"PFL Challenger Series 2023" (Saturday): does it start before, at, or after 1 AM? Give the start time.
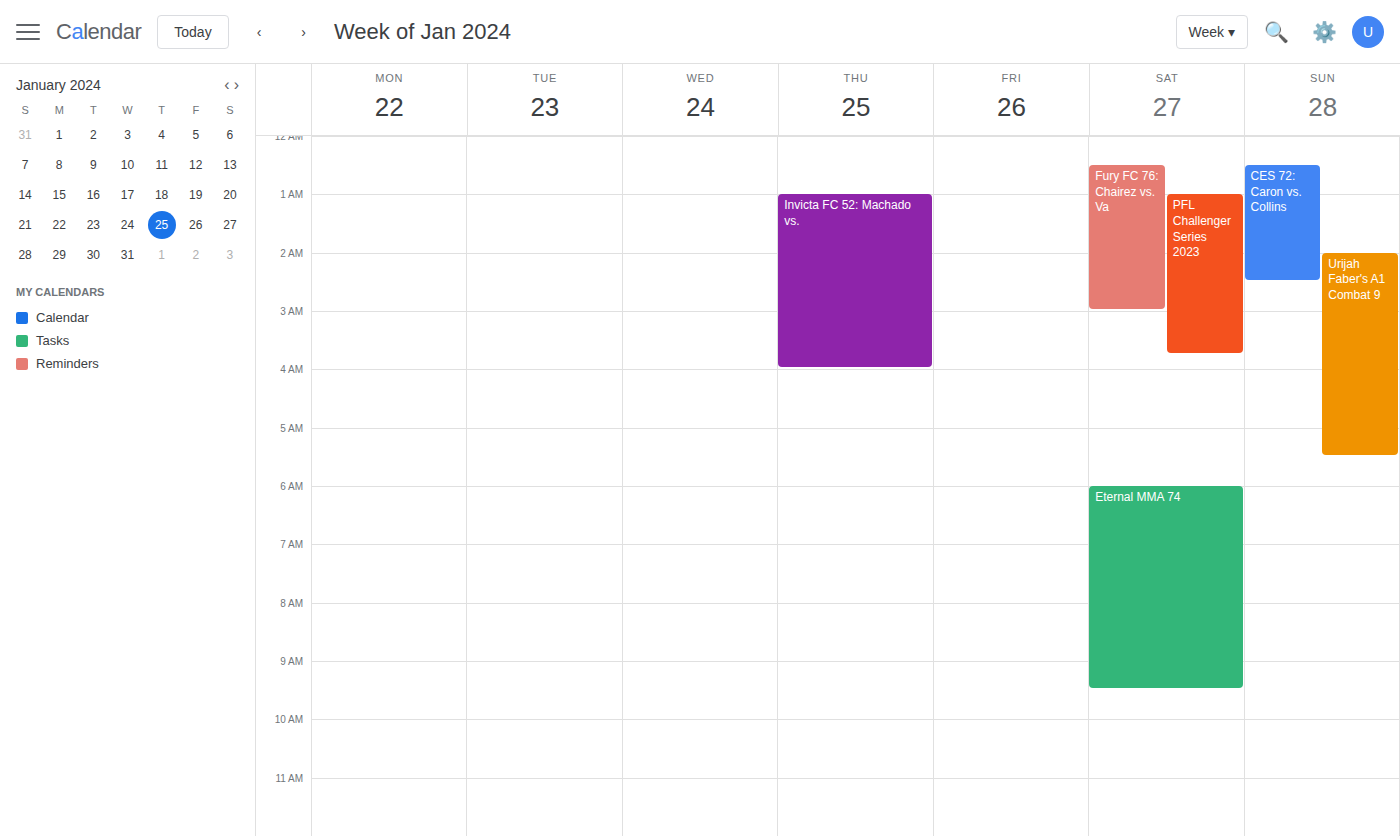
1:00 AM -- exactly at 1 AM, on the 1 AM line.